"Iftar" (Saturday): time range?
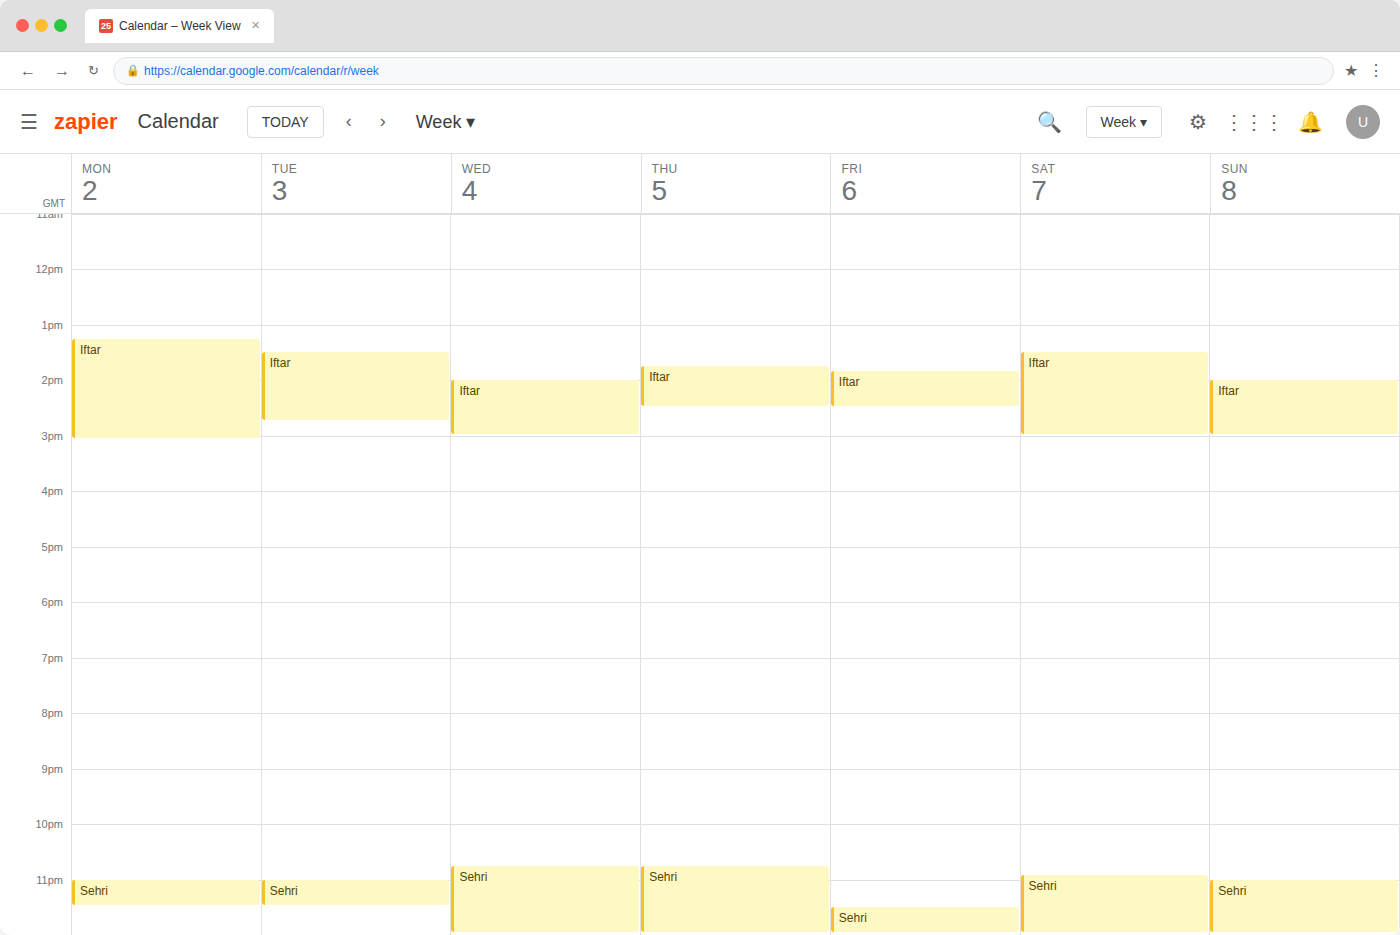
1:30 PM to 3:00 PM